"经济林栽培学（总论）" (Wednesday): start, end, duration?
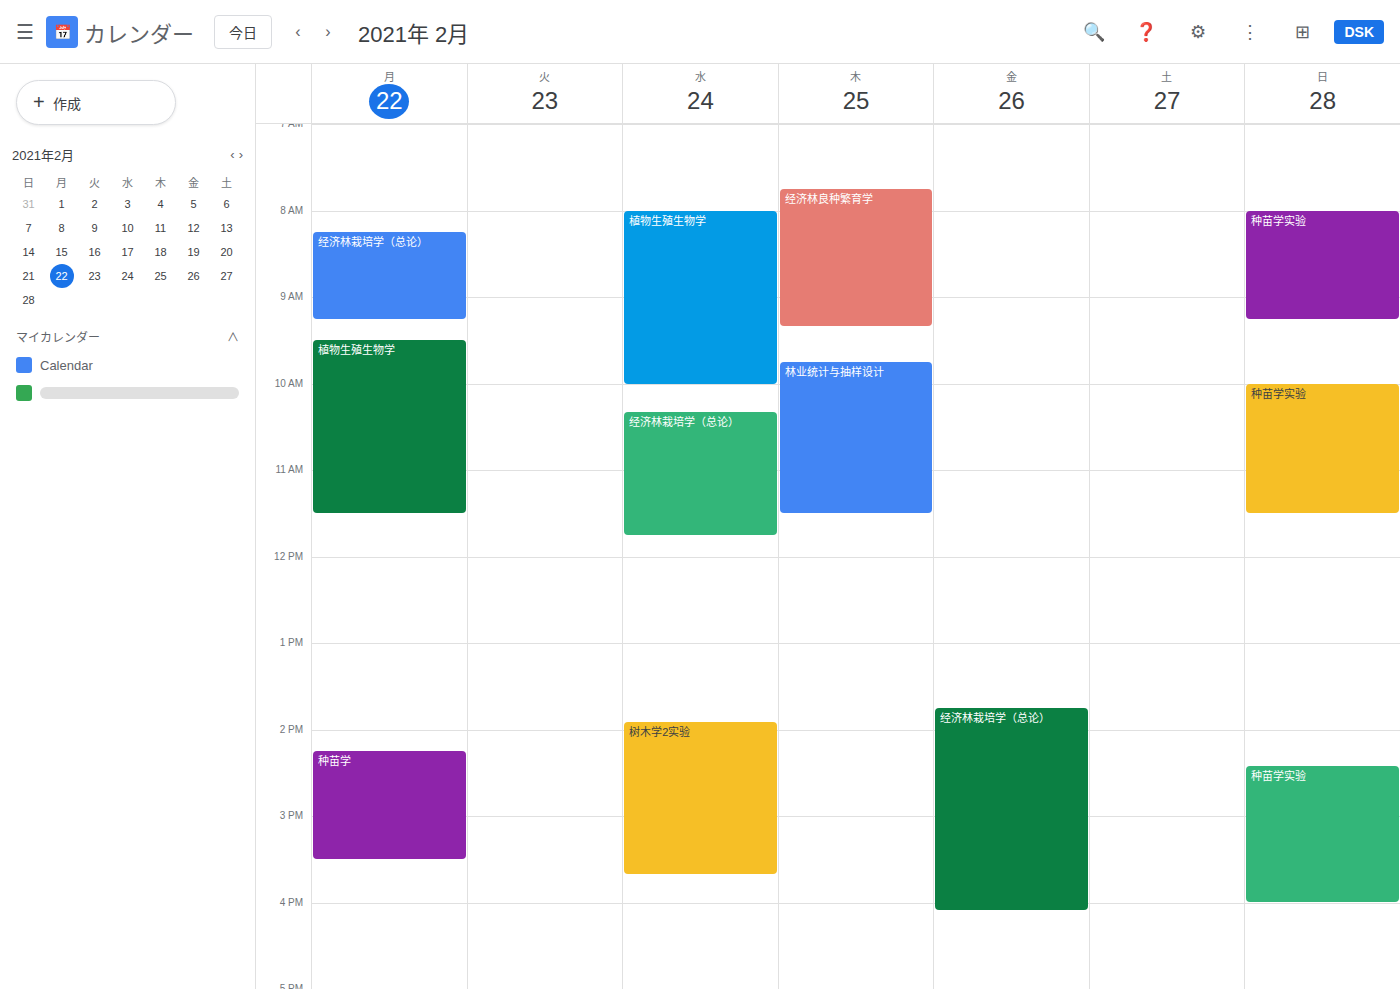
10:20 AM to 11:45 AM, 1 hour 25 minutes